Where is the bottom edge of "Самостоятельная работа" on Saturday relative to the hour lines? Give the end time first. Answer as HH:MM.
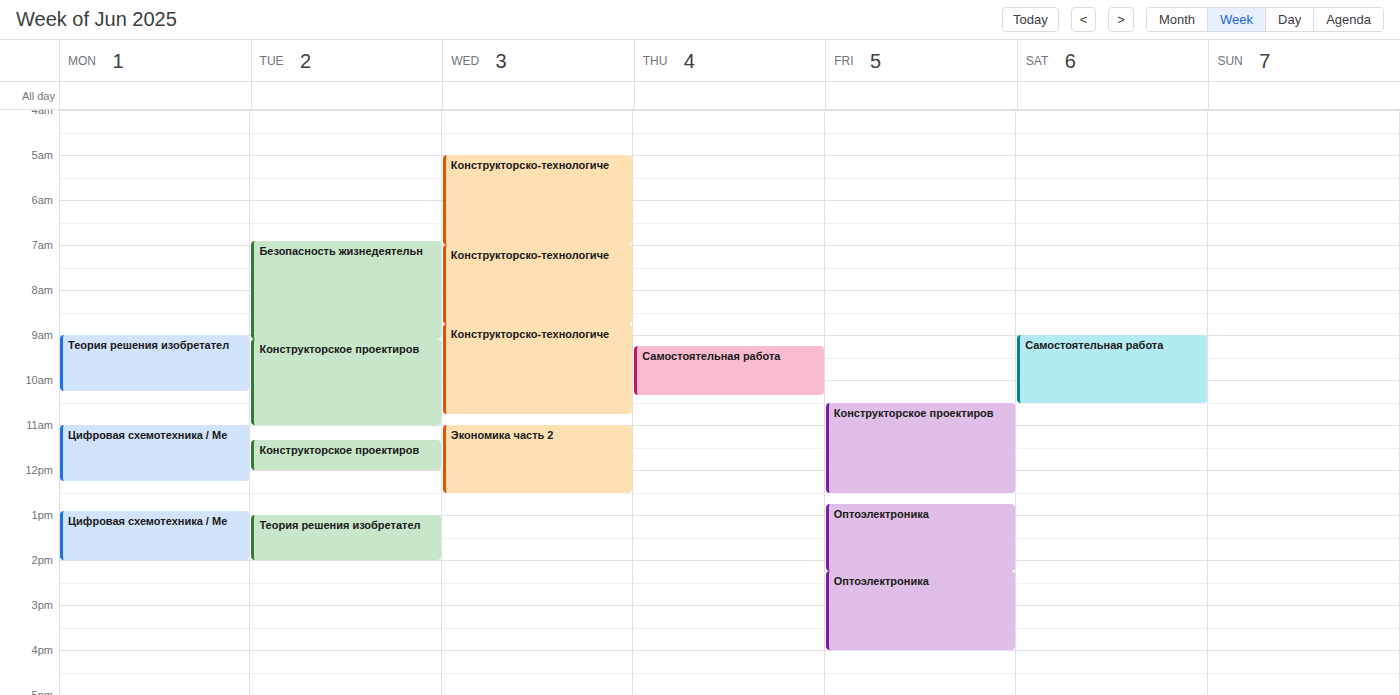
10:30 -- halfway between the 10:00 and 11:00 lines.